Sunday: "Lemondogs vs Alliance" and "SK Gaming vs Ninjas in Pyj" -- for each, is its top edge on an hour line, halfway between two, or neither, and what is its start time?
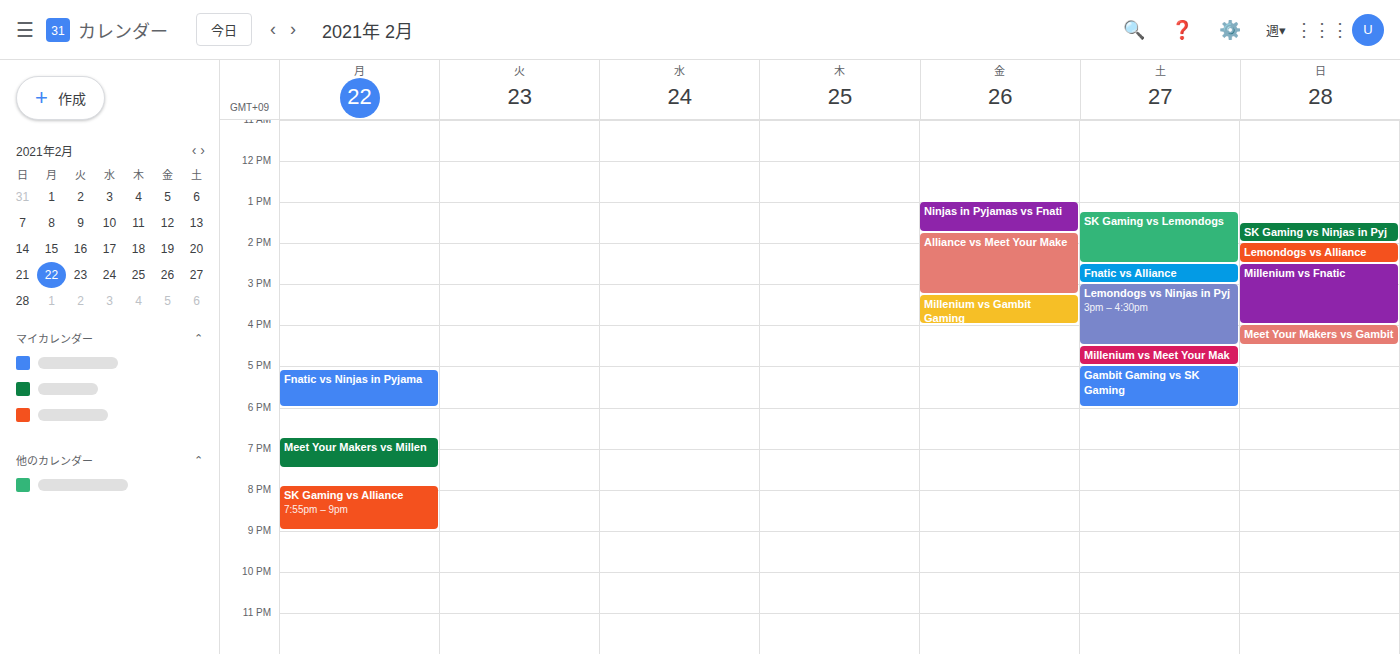
"Lemondogs vs Alliance": 2:00 PM, exactly on the 2 PM line. "SK Gaming vs Ninjas in Pyj": 1:30 PM, halfway between the 1 PM and 2 PM lines.